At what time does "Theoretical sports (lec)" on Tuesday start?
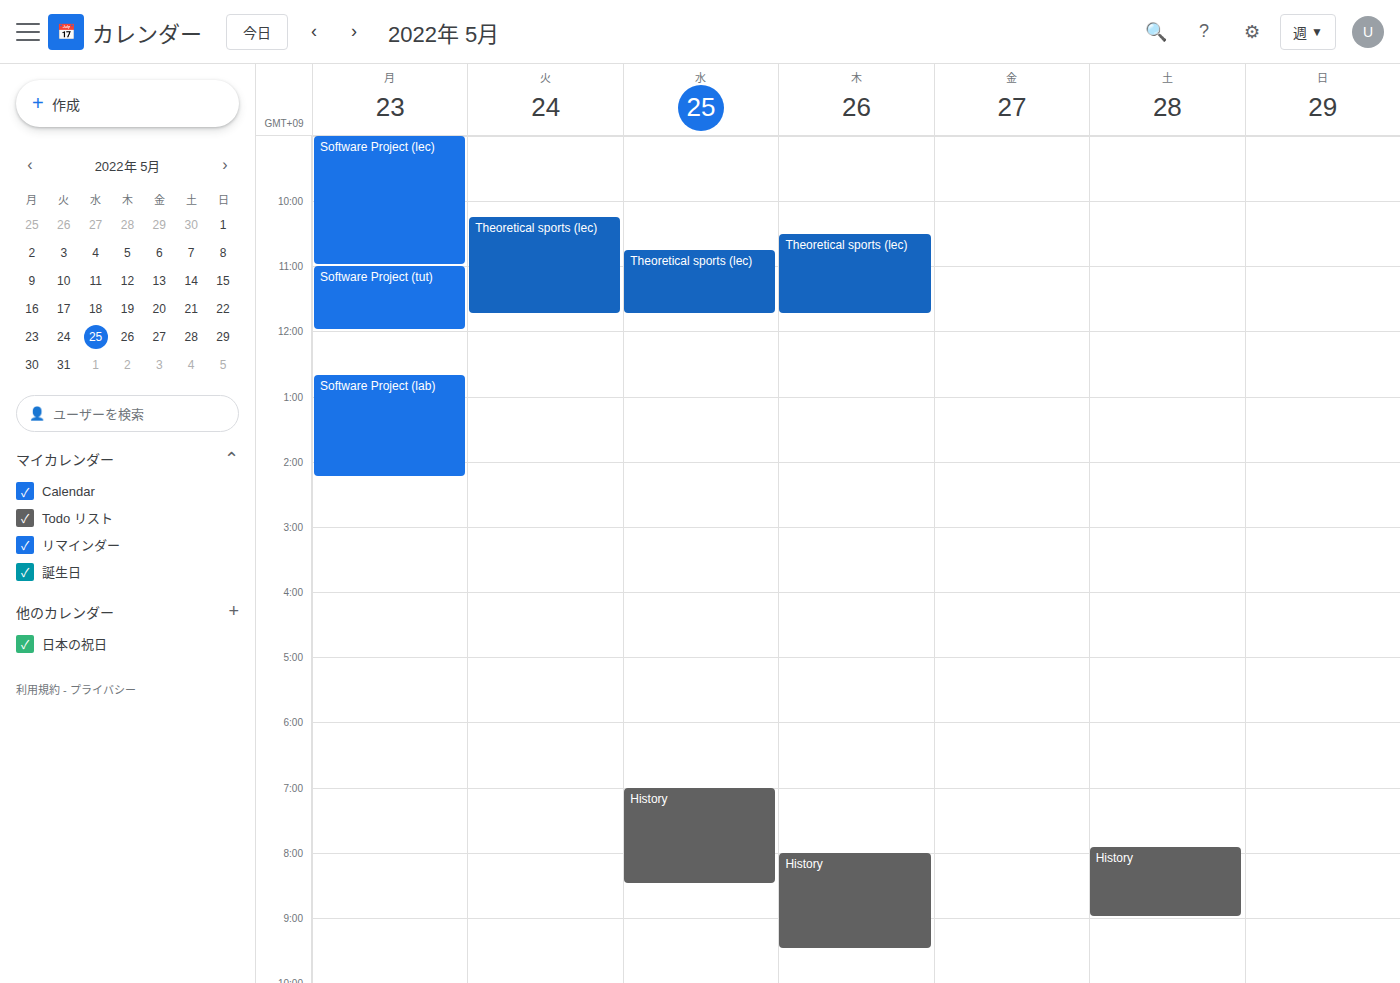
10:15 AM